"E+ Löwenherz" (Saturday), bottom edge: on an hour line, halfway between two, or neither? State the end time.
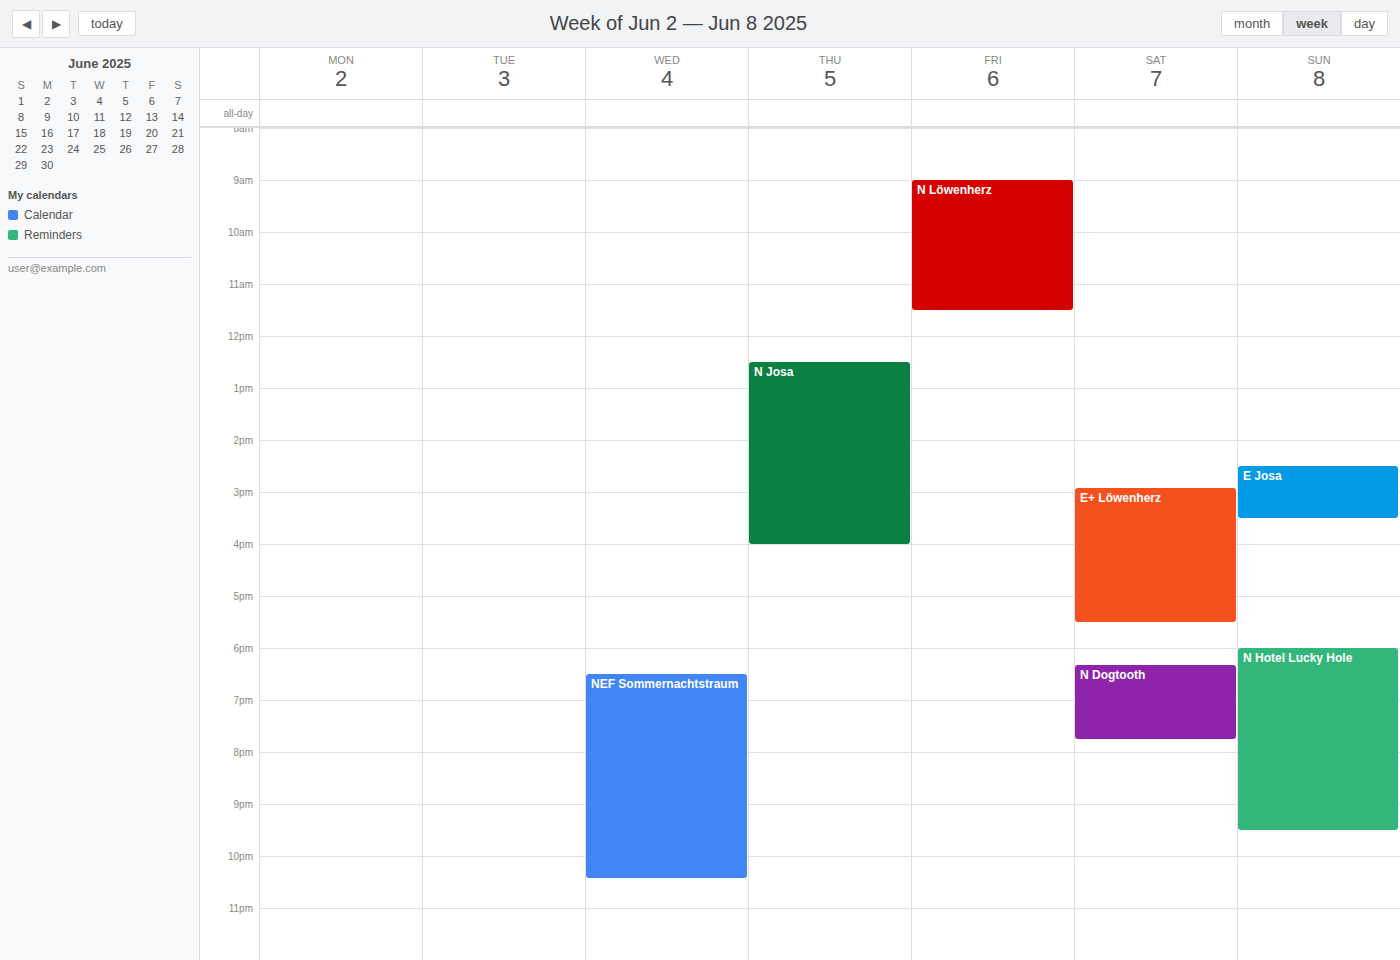
5:30 PM -- halfway between the 5 PM and 6 PM lines.